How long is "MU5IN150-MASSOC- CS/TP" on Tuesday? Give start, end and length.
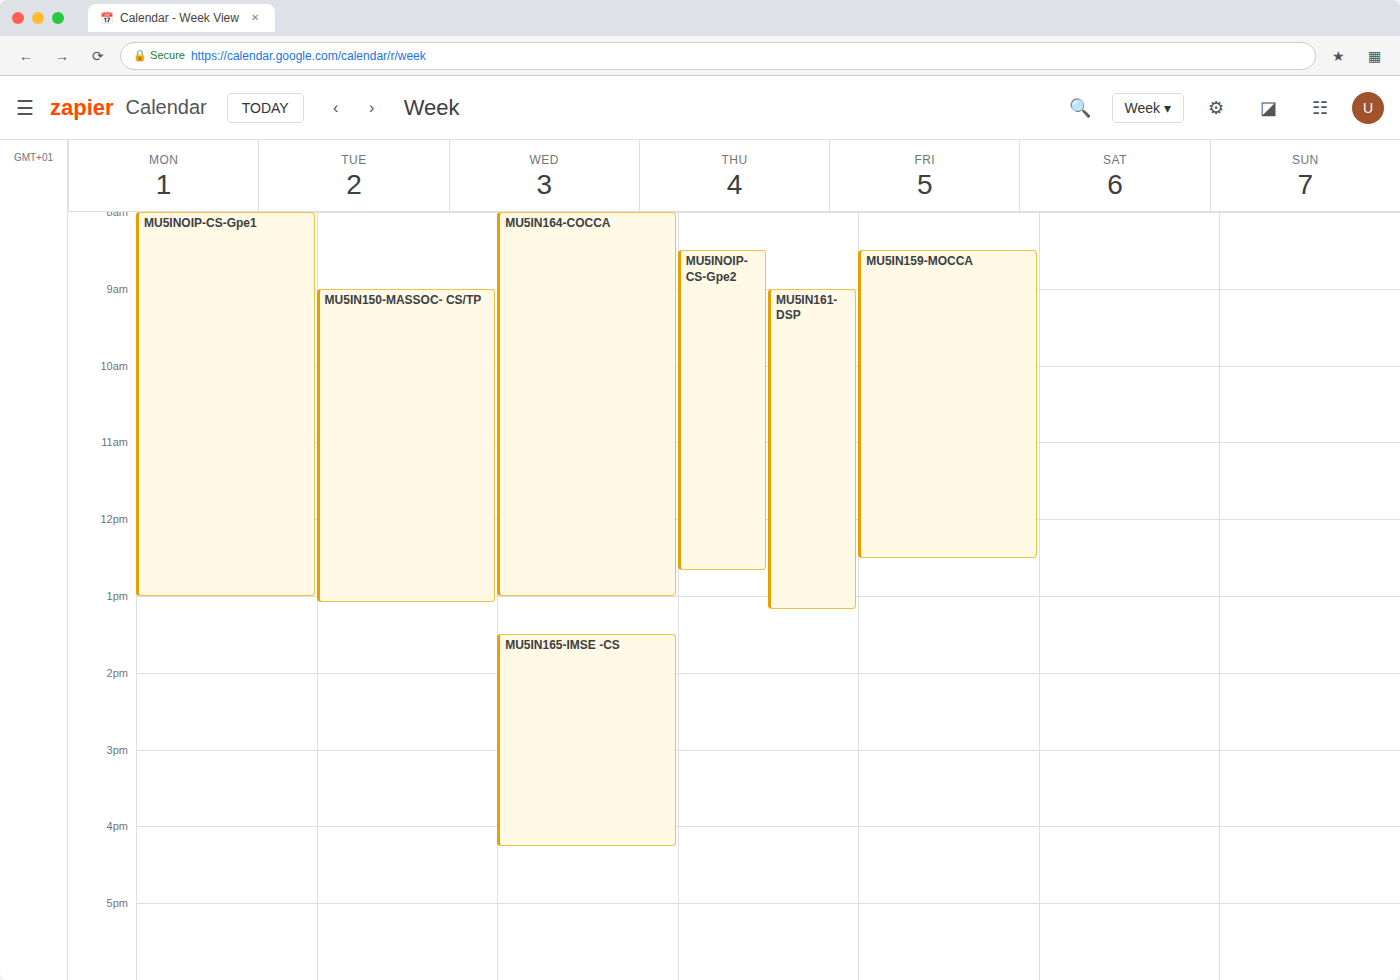
9:00 AM to 1:05 PM, 4 hours 5 minutes